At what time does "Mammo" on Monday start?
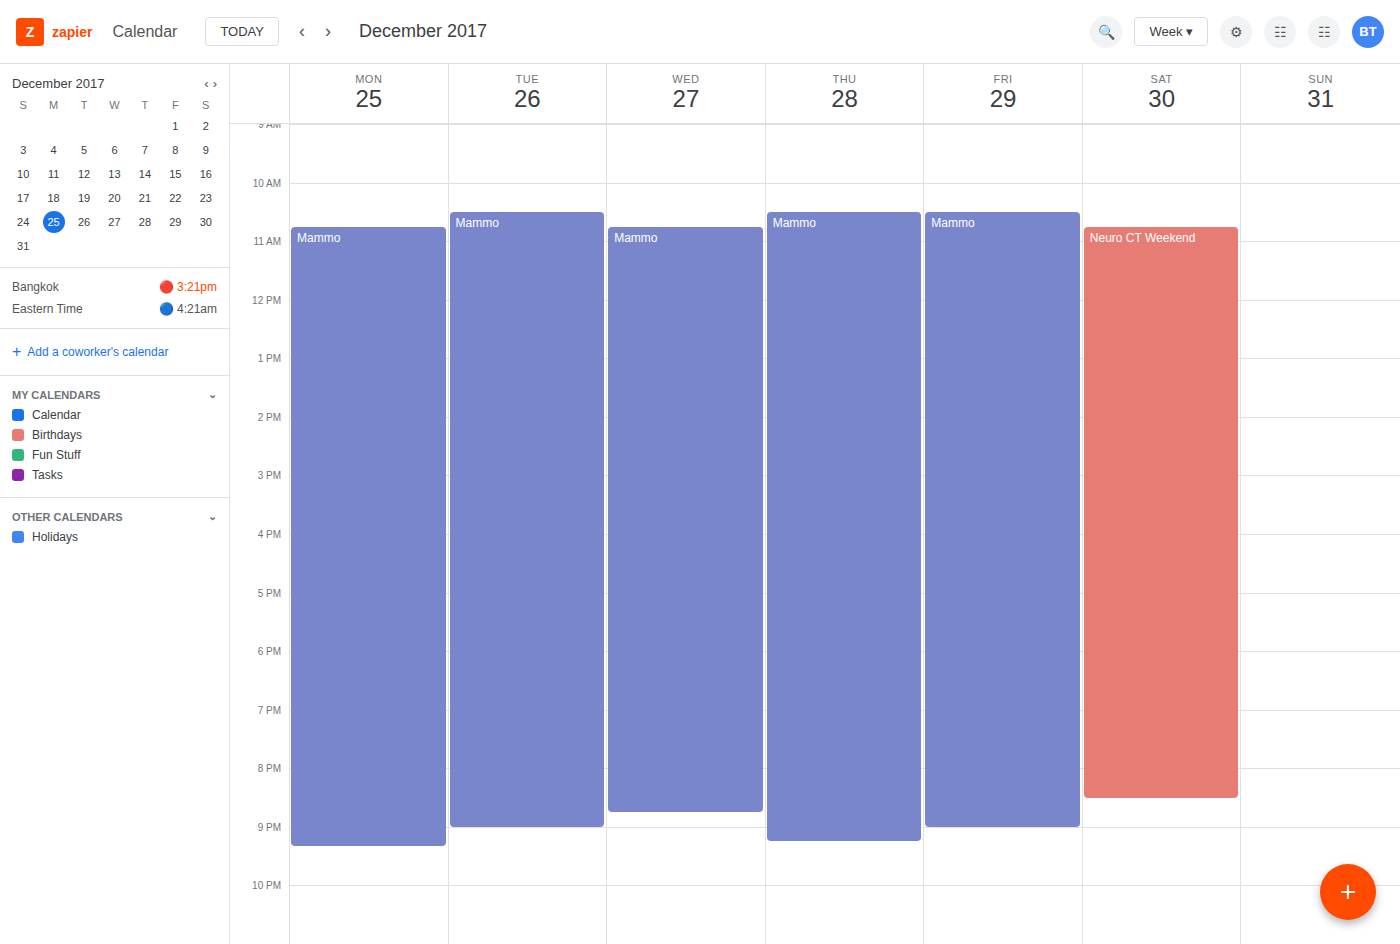
10:45 AM